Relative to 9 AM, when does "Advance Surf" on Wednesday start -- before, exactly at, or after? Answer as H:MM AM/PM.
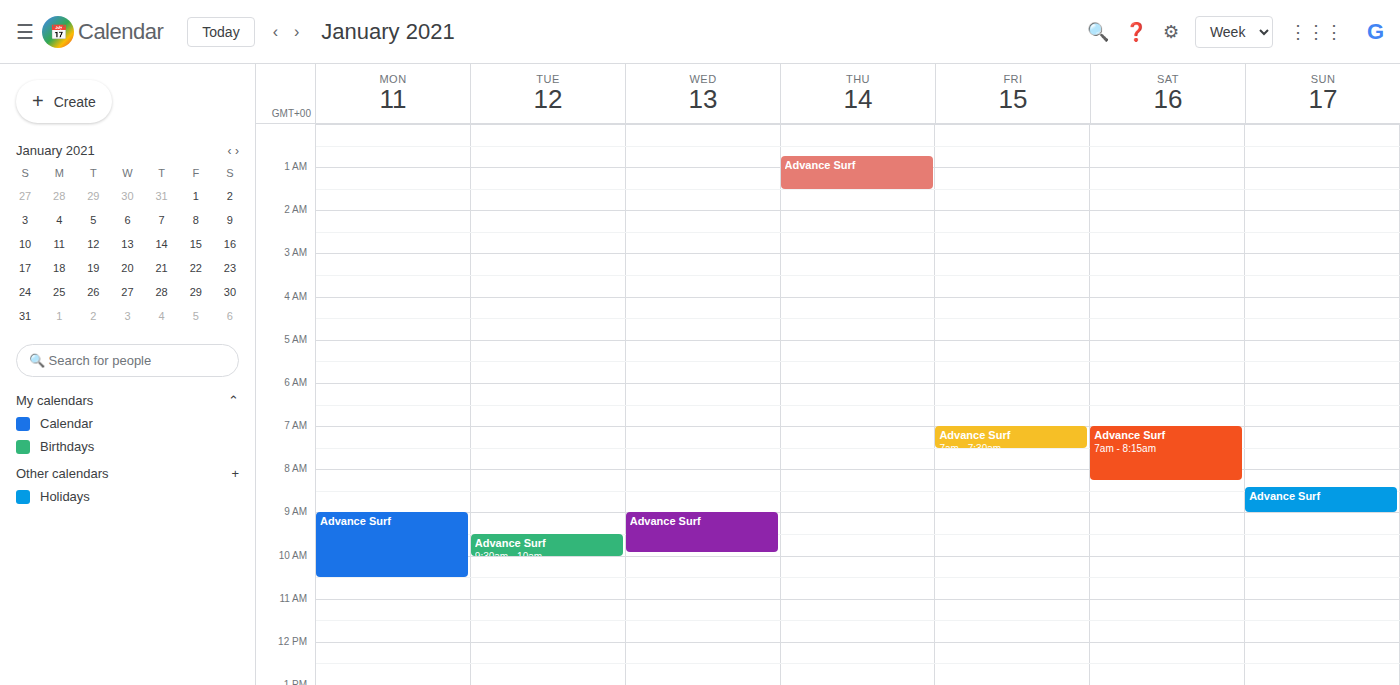
9:00 AM -- exactly at 9 AM, on the 9 AM line.